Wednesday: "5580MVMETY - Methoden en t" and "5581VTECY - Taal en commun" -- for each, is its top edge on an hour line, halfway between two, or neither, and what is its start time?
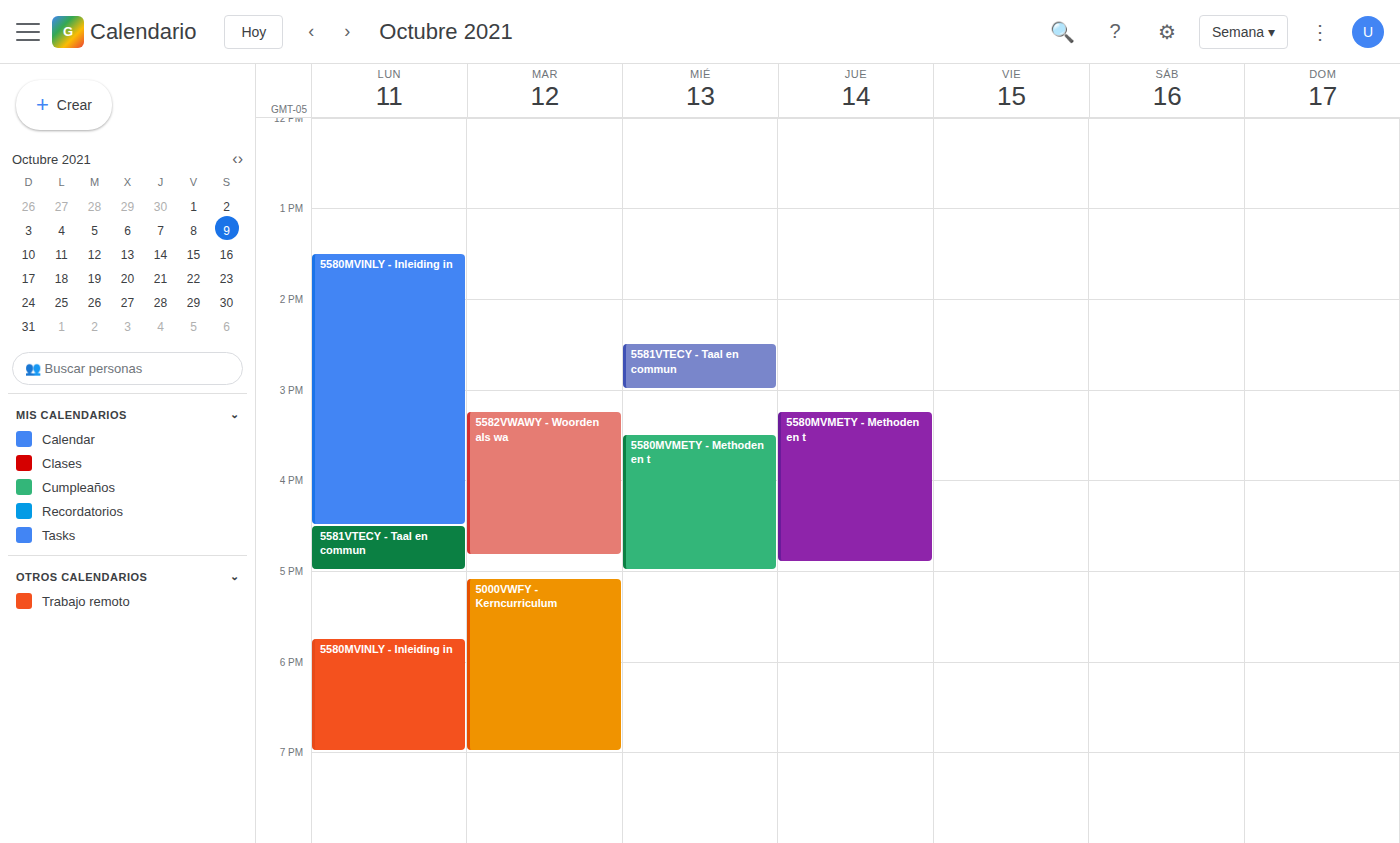
"5580MVMETY - Methoden en t": 3:30 PM, halfway between the 3 PM and 4 PM lines. "5581VTECY - Taal en commun": 2:30 PM, halfway between the 2 PM and 3 PM lines.